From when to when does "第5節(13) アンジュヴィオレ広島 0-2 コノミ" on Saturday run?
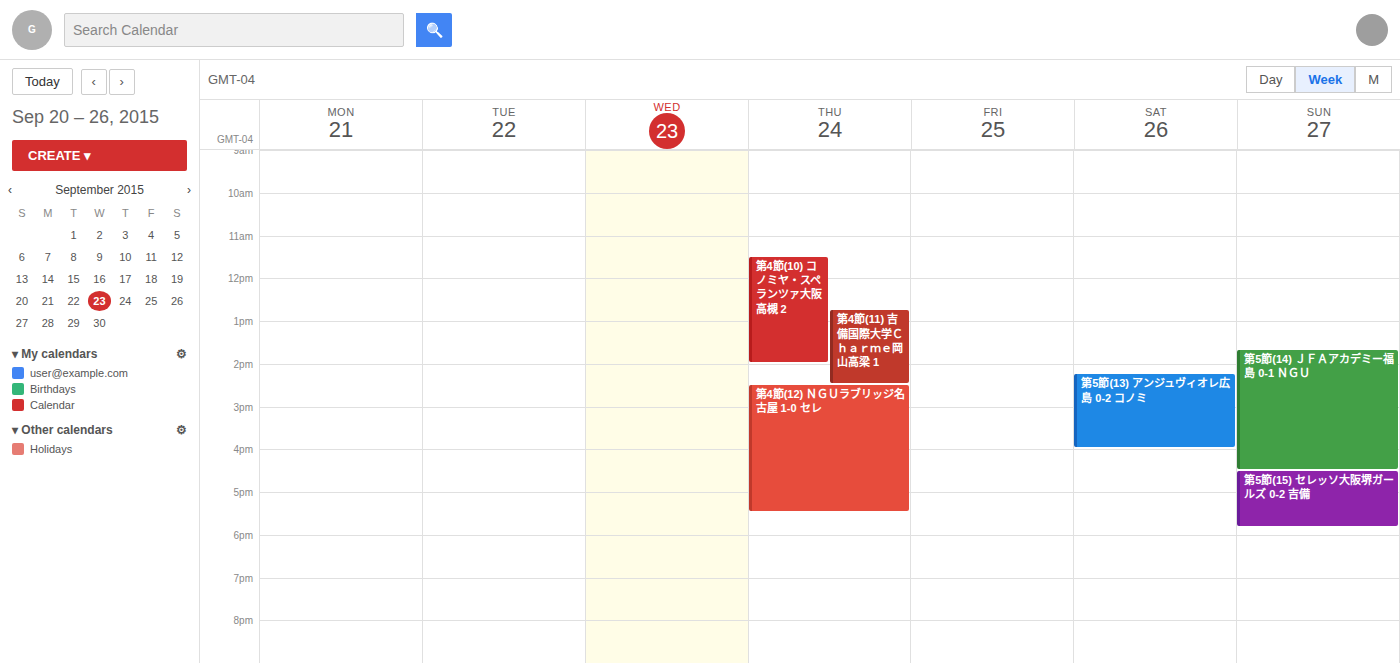
2:15 PM to 4:00 PM